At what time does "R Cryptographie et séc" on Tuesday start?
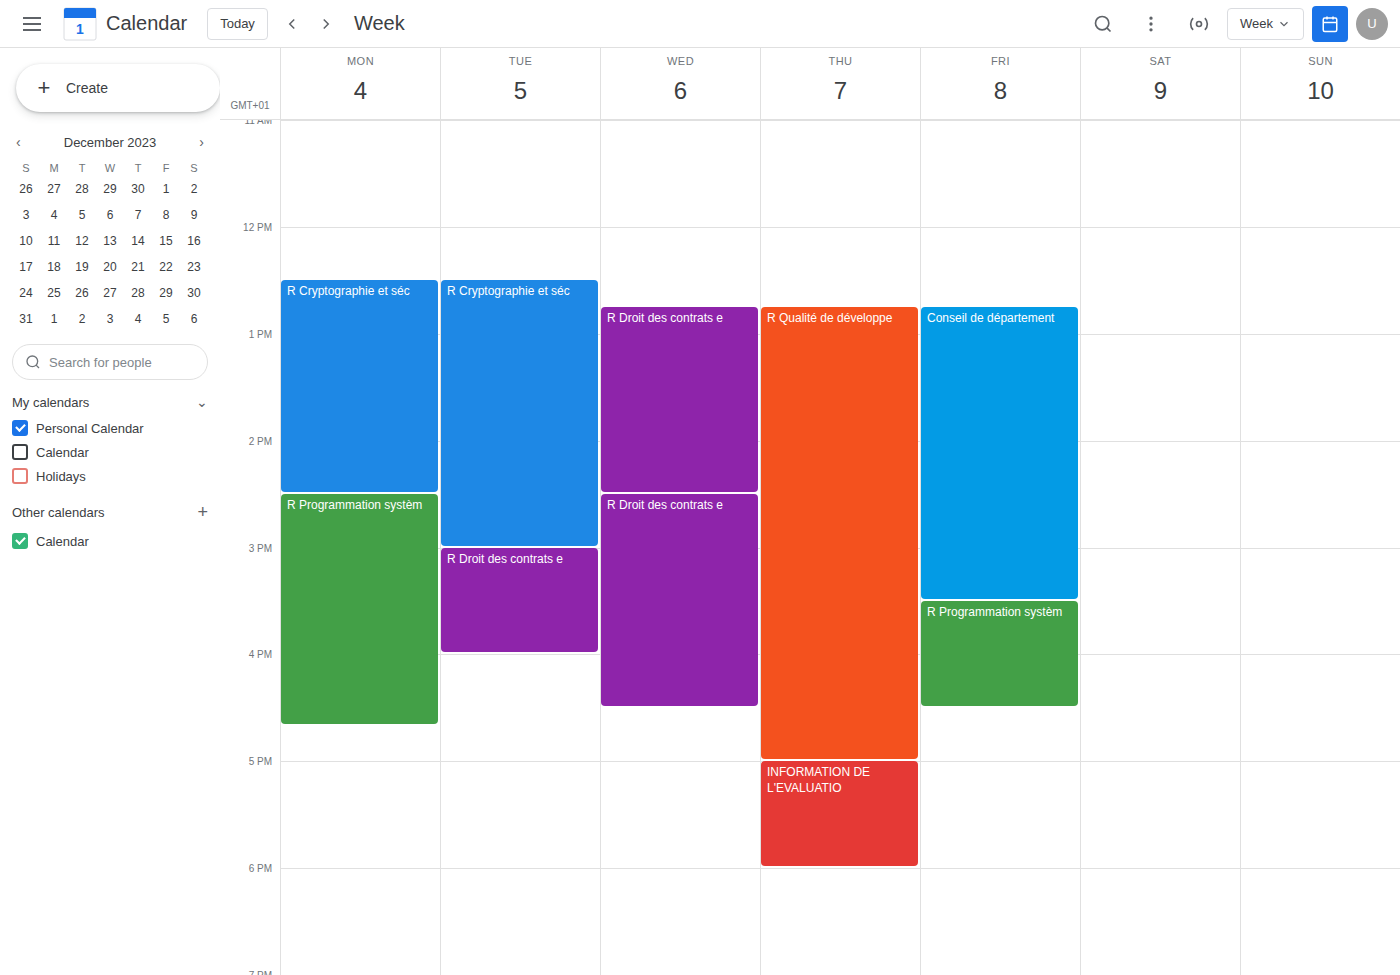
12:30 PM